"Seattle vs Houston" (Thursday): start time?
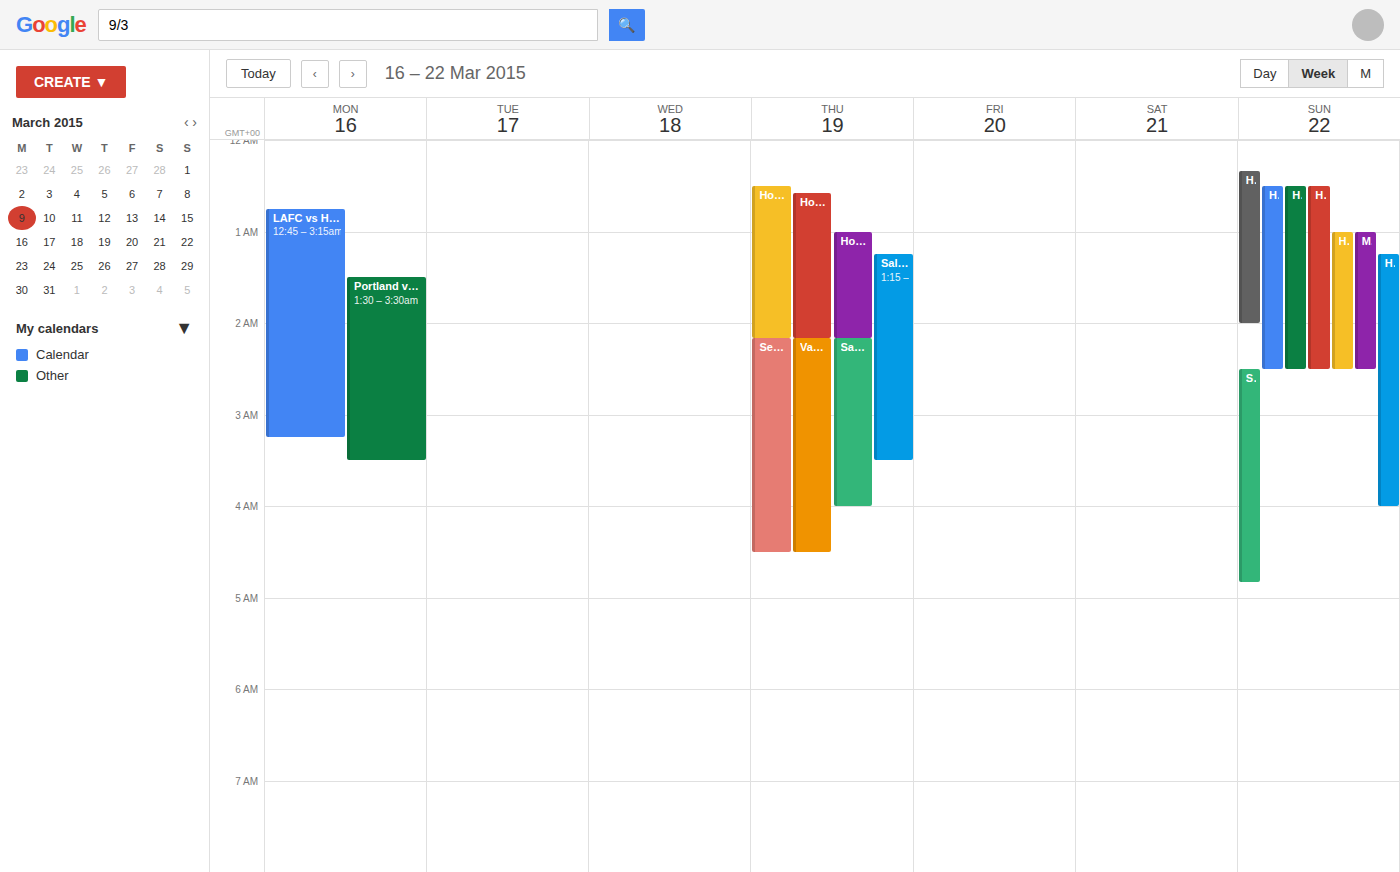
2:10 AM